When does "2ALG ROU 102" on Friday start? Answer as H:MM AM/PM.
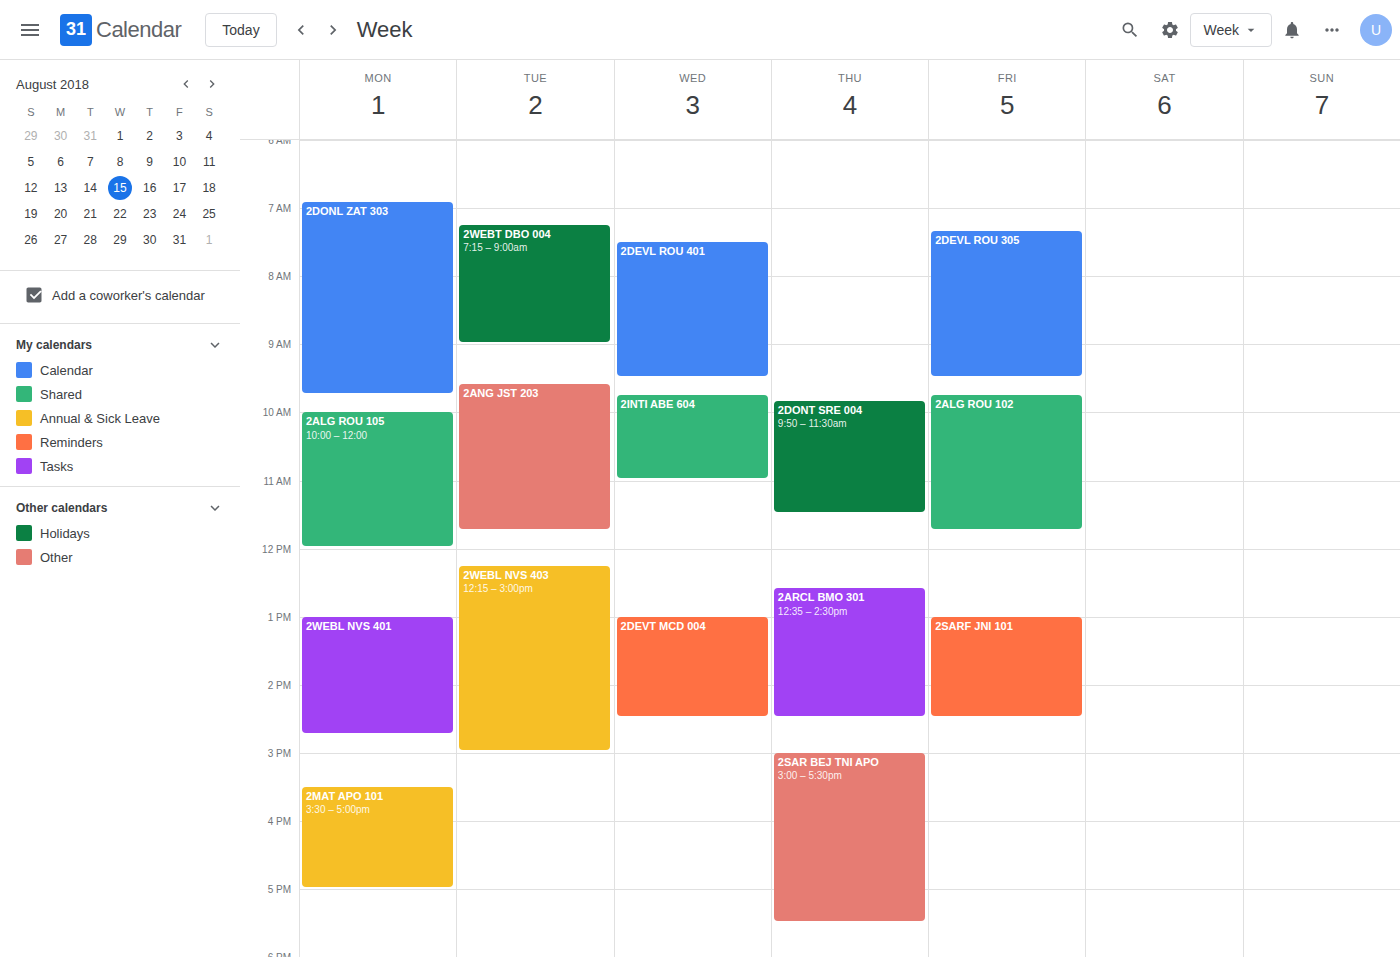
9:45 AM